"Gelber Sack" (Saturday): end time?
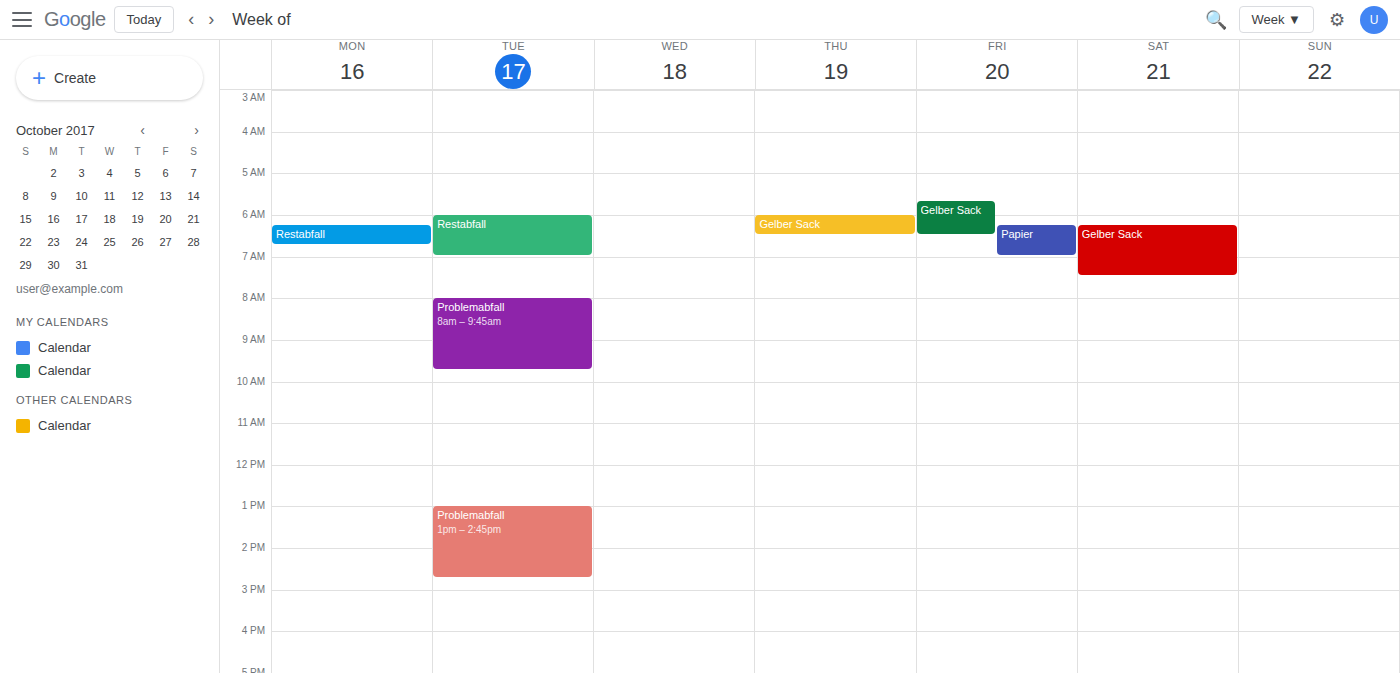
07:30